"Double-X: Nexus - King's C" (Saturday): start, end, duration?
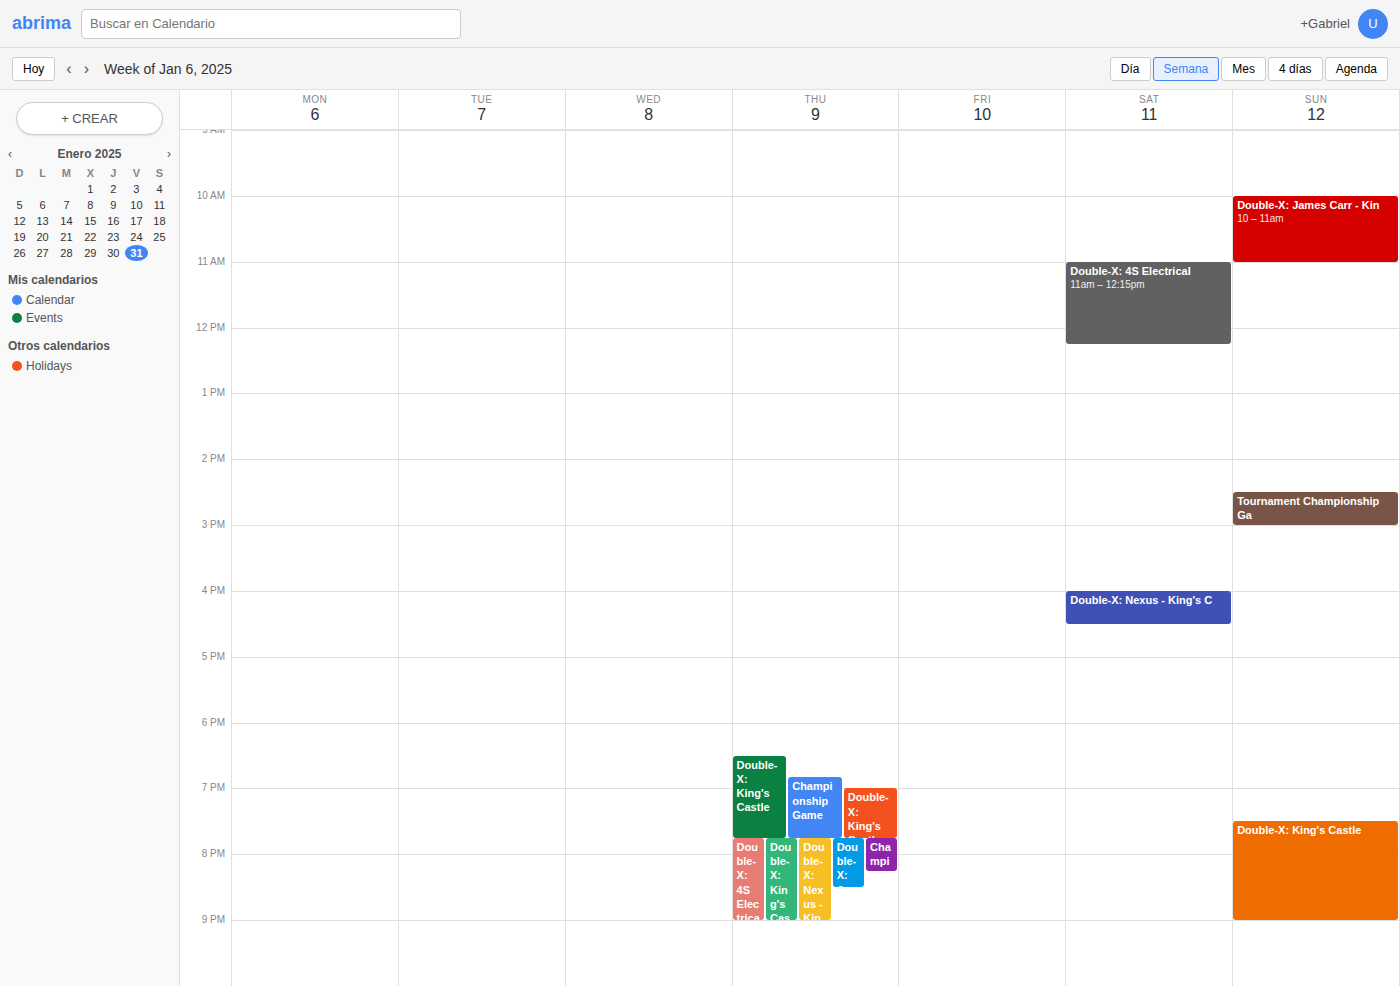
4:00 PM to 4:30 PM, 30 minutes